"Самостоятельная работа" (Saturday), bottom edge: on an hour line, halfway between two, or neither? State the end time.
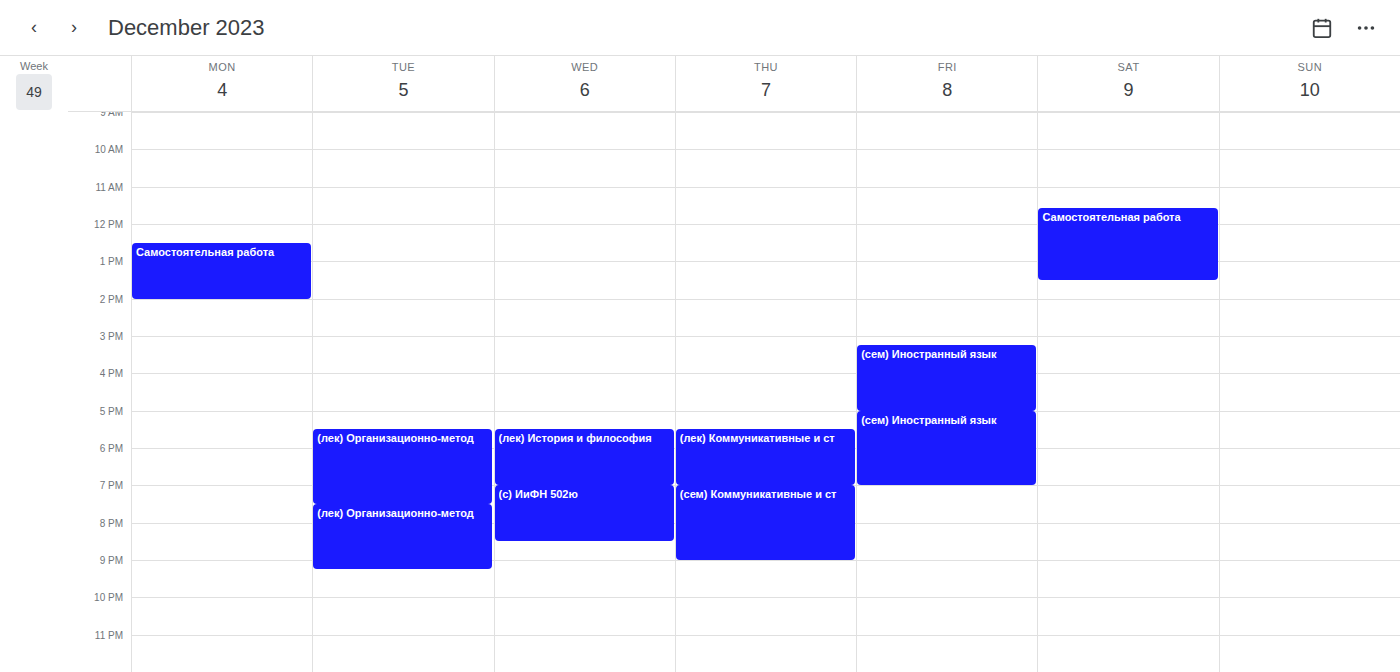
1:30 PM -- halfway between the 1 PM and 2 PM lines.